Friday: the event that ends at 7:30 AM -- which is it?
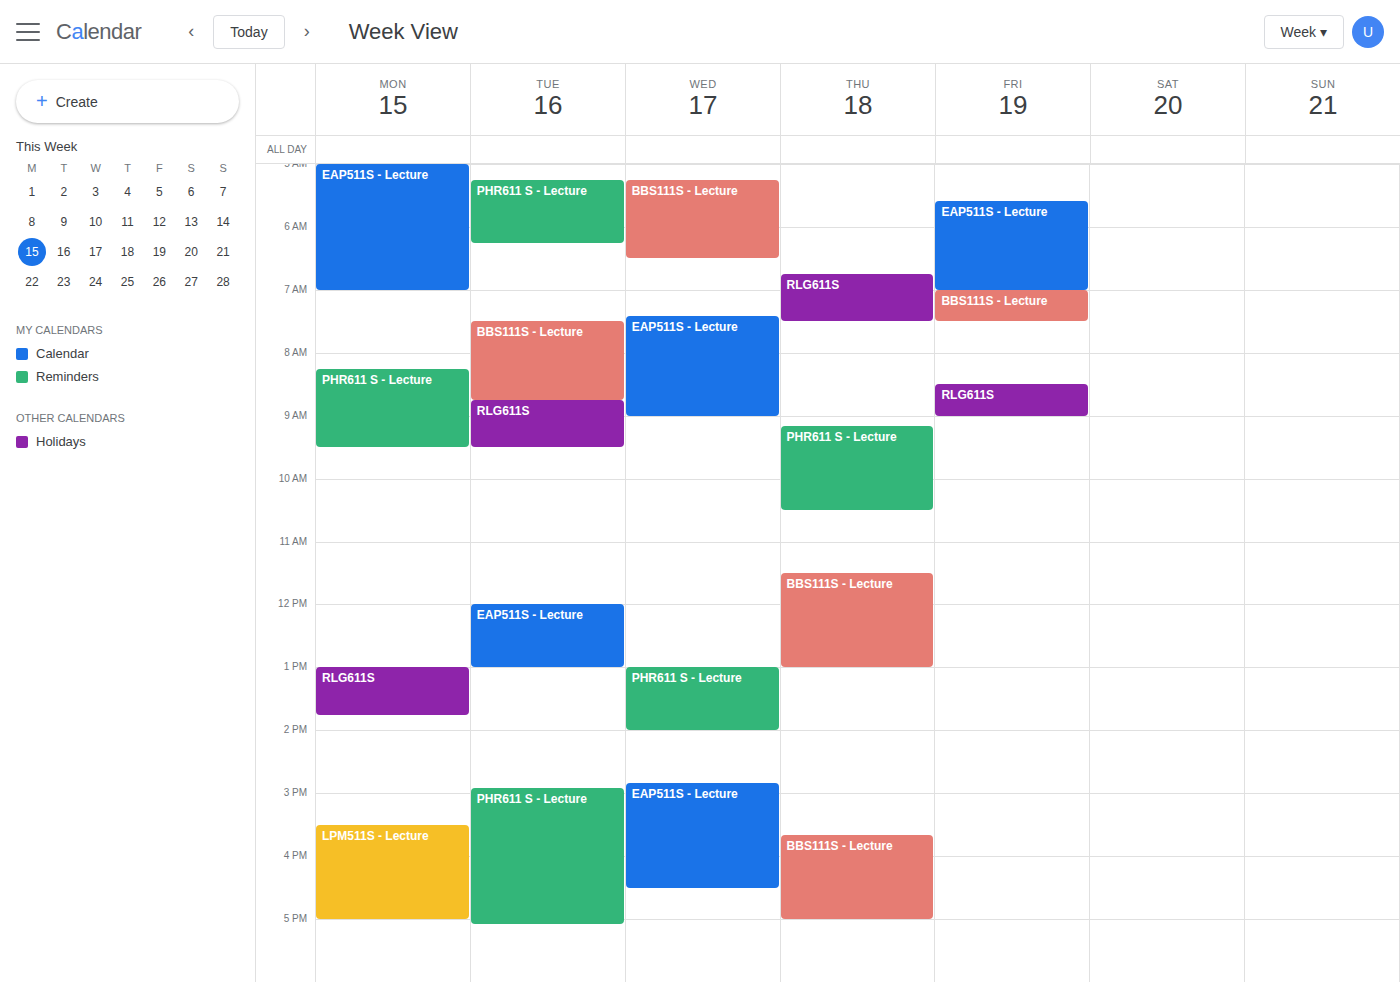
"BBS111S - Lecture"